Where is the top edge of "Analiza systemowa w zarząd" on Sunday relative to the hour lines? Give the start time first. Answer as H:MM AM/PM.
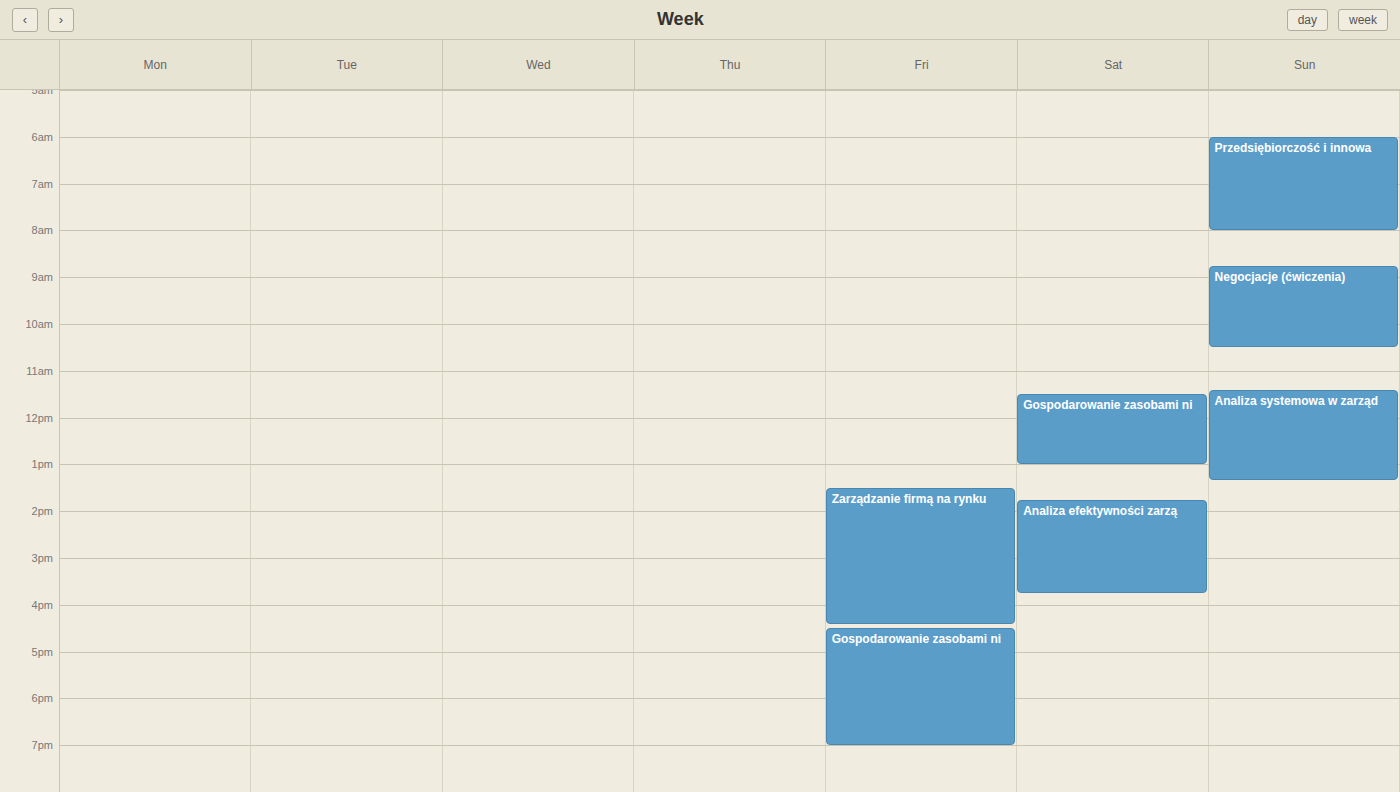
11:25 AM -- neither: 25 minutes below the 11 AM line and 35 minutes above the 12 PM line.